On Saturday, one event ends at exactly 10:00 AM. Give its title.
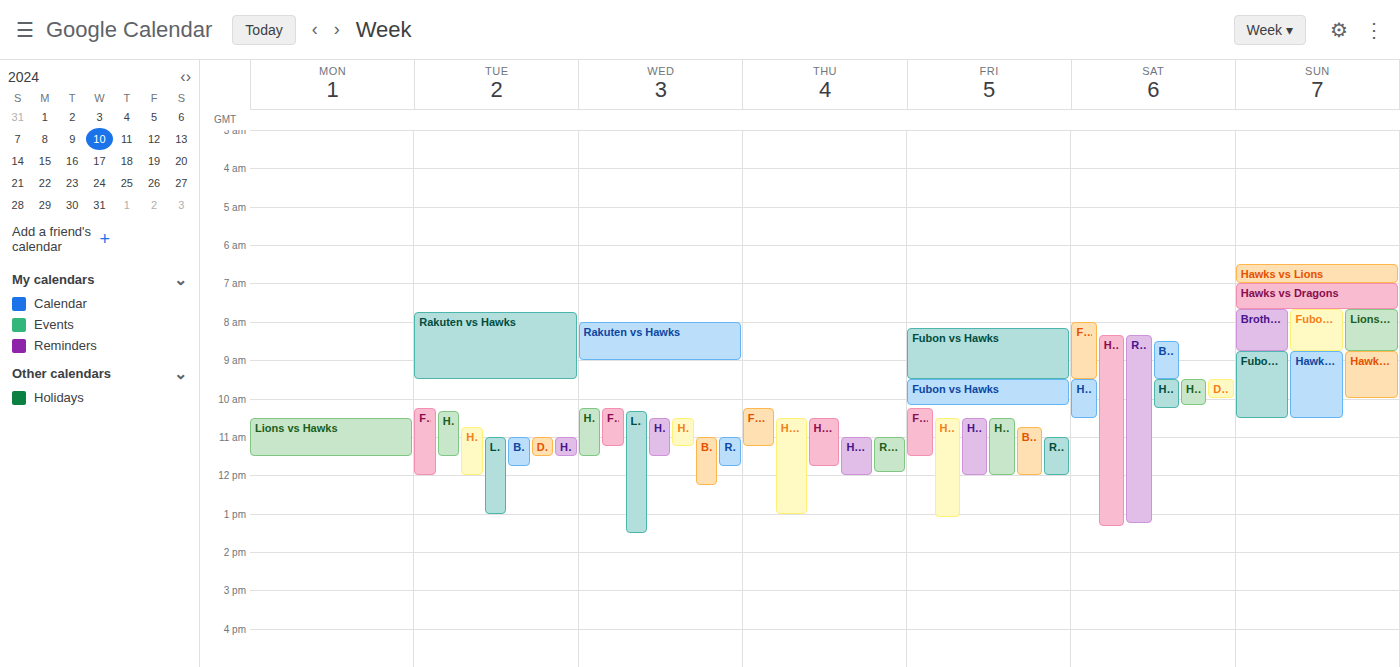
"Dragons vs Hawks"